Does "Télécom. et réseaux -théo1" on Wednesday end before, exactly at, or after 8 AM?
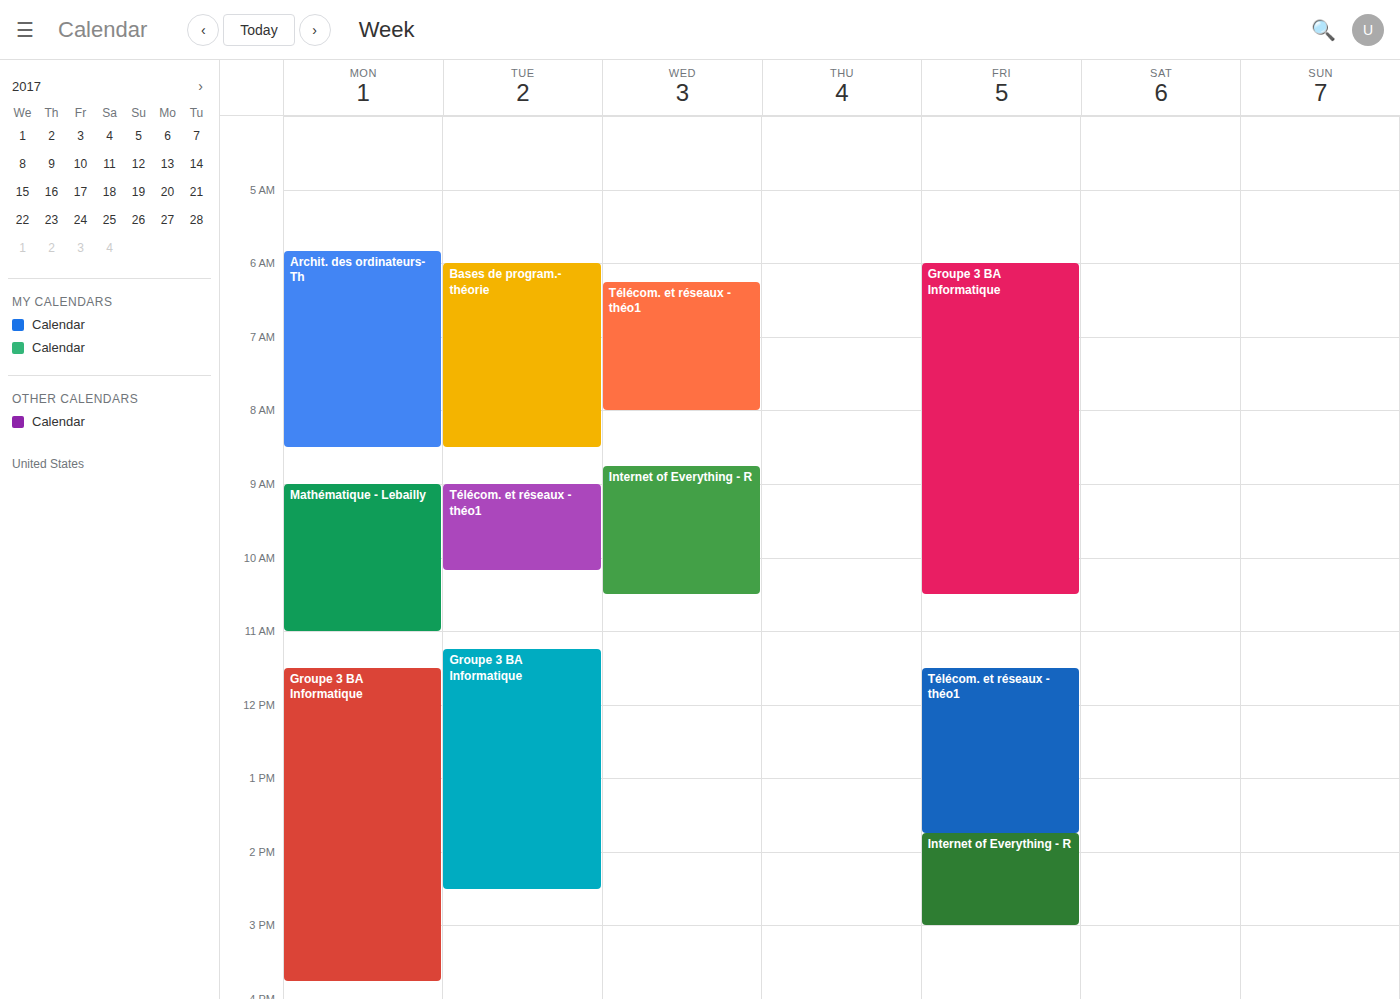
8:00 AM -- exactly at 8 AM, on the 8 AM line.